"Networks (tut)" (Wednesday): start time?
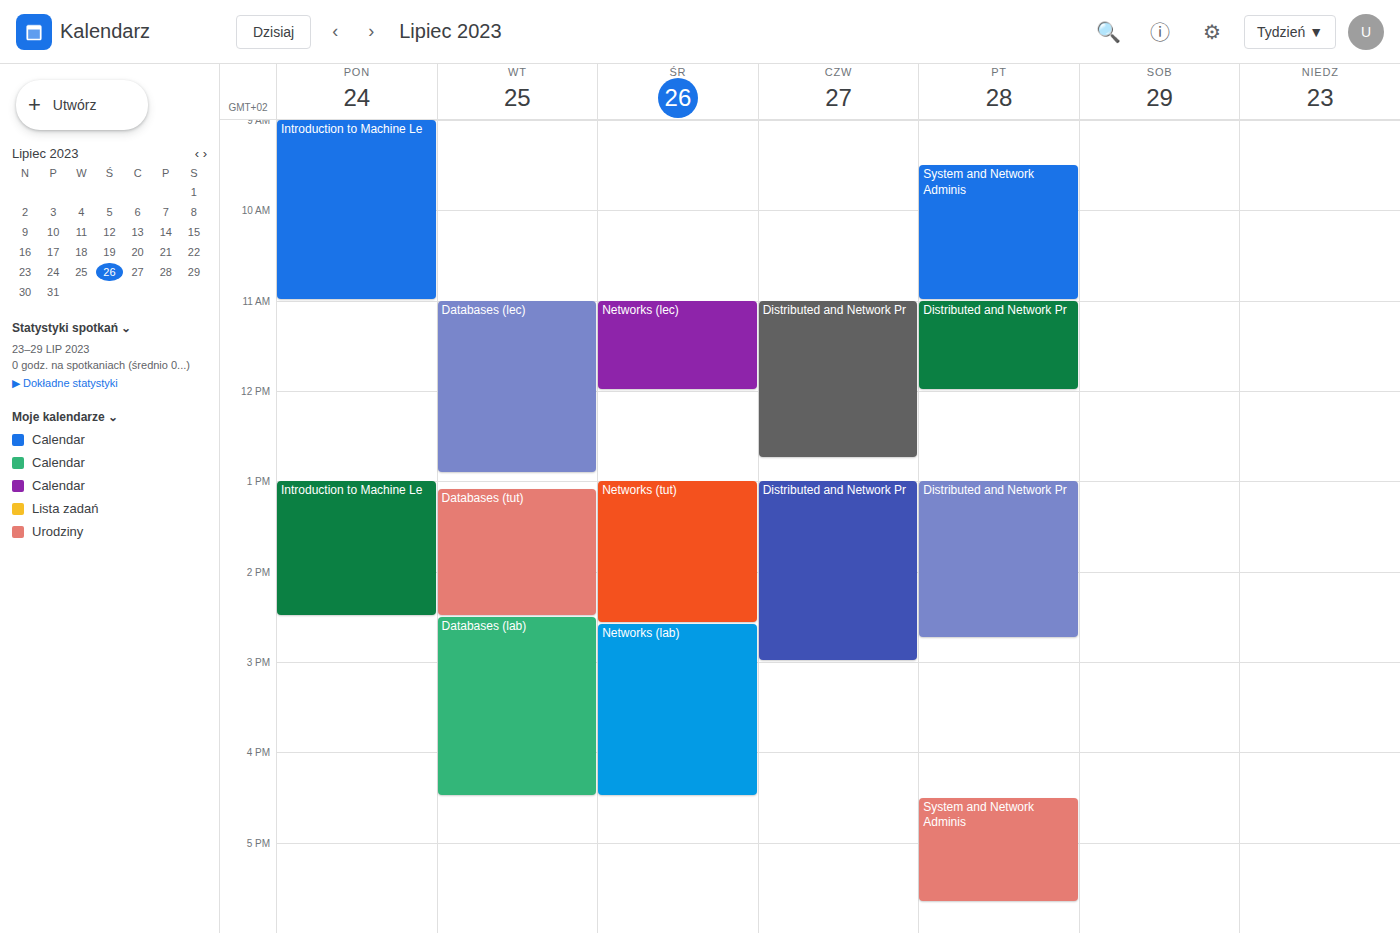
13:00